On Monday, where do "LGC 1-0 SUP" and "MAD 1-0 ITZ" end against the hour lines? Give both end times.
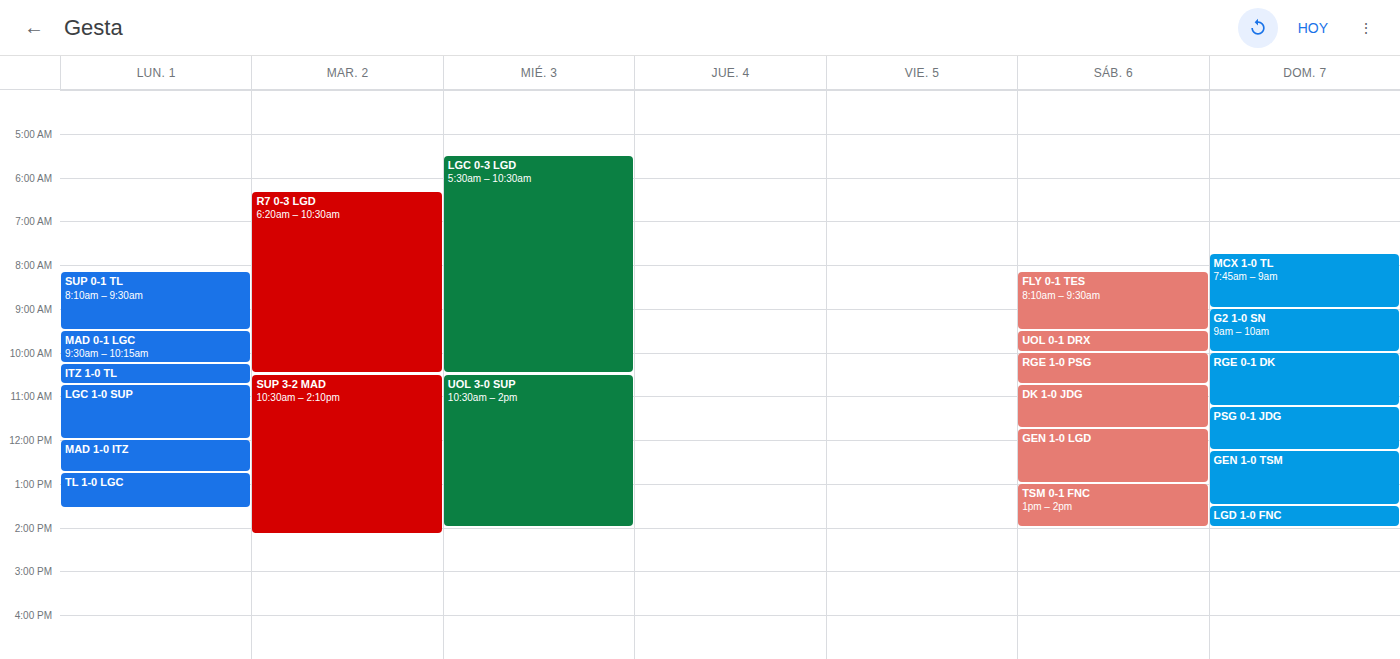
"LGC 1-0 SUP": 12:00 PM, exactly on the 12 PM line. "MAD 1-0 ITZ": 12:45 PM, neither: three quarters of the way from the 12 PM line to the 1 PM line.